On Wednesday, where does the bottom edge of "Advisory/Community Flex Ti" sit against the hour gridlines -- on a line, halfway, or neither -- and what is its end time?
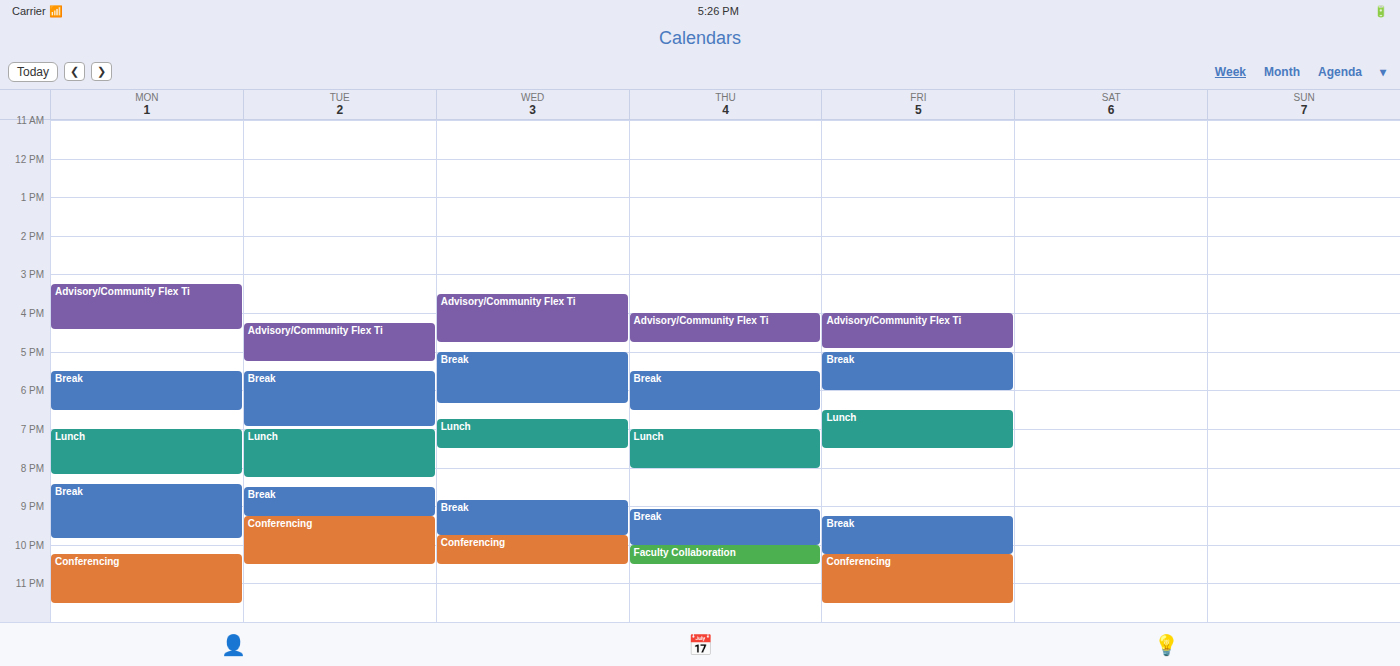
4:45 PM -- neither: three quarters of the way from the 4 PM line to the 5 PM line.